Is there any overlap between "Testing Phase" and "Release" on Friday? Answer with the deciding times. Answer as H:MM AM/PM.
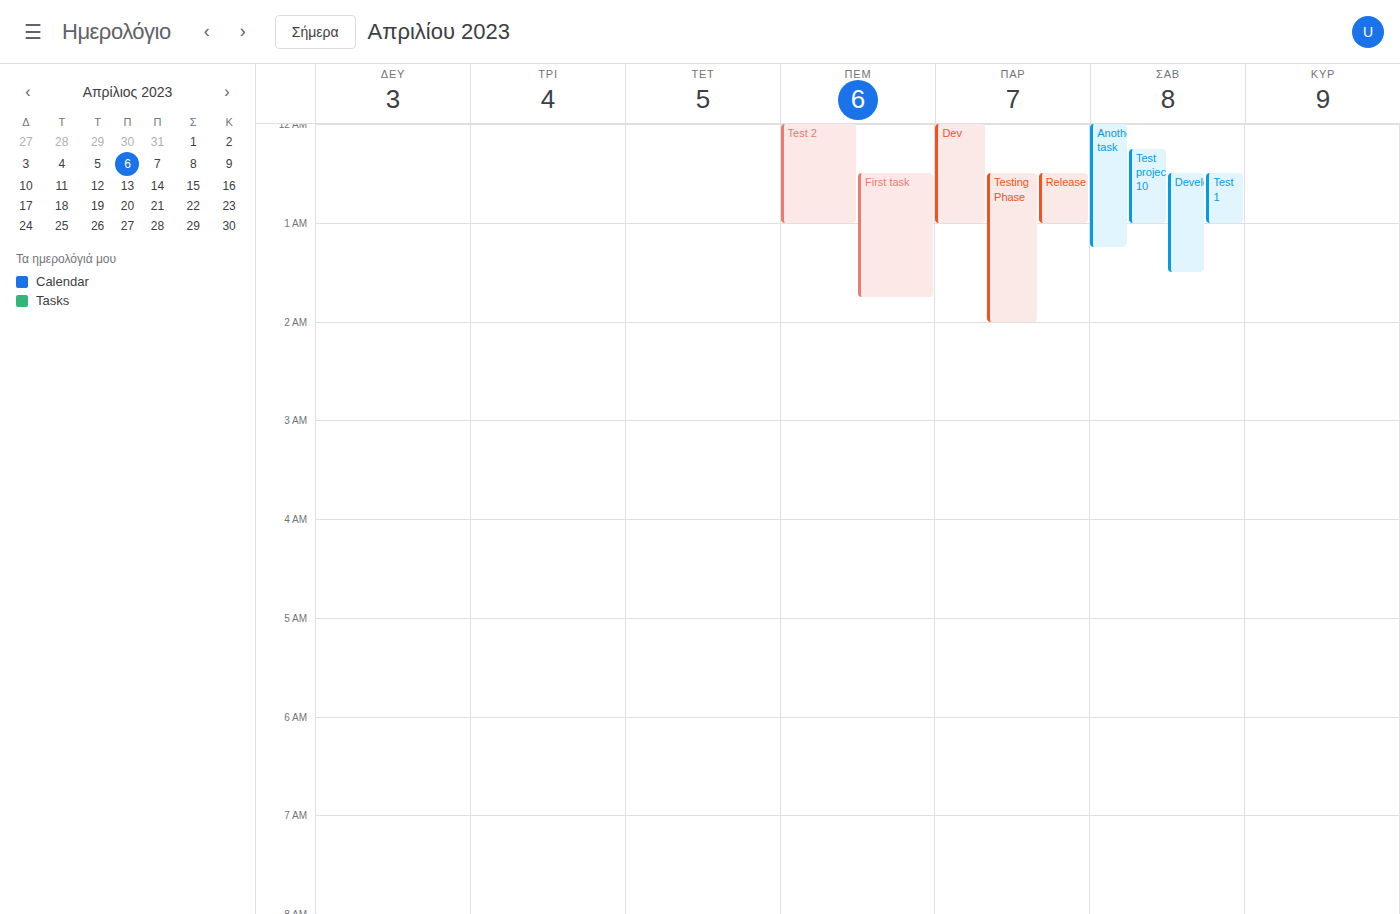
"Release" runs 12:30 AM to 1:00 AM, inside "Testing Phase" -- they overlap.